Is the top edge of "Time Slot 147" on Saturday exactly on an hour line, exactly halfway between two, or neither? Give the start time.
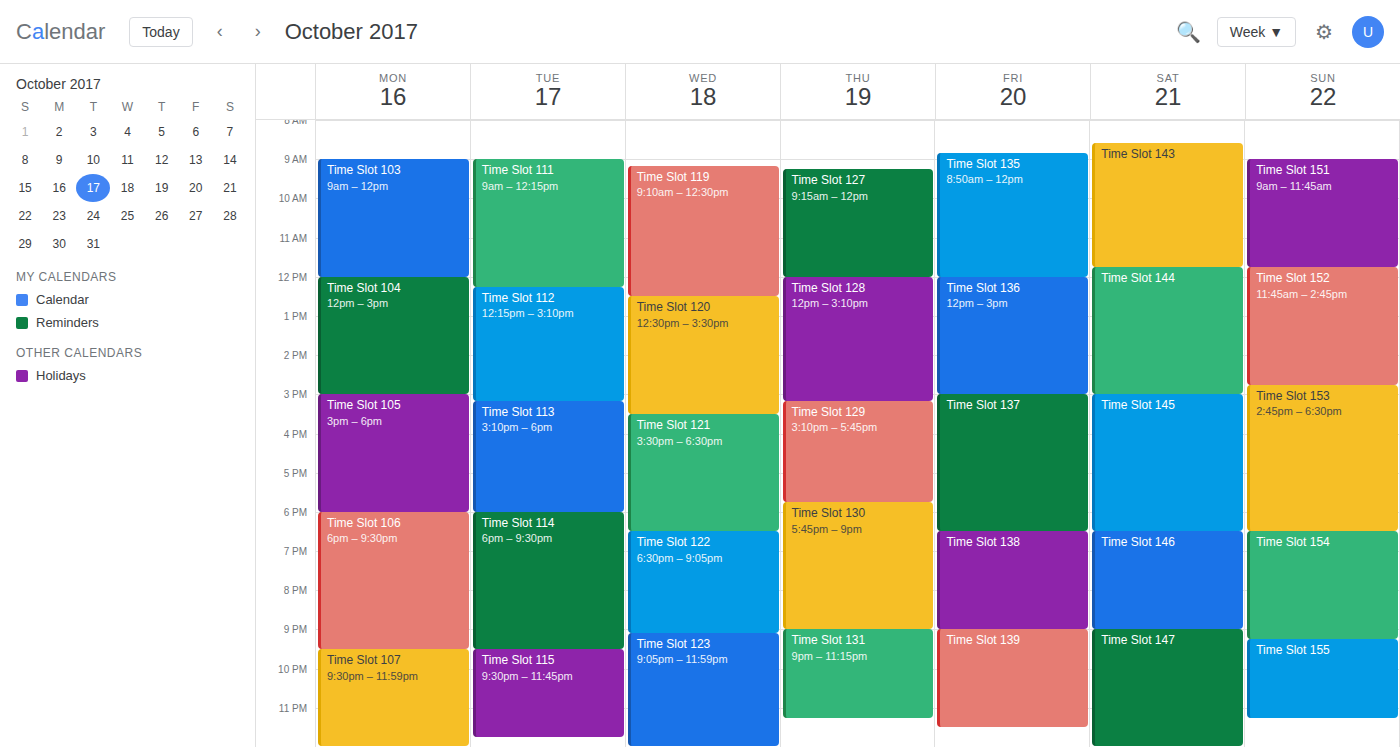
9:00 PM -- exactly on the 9 PM line.